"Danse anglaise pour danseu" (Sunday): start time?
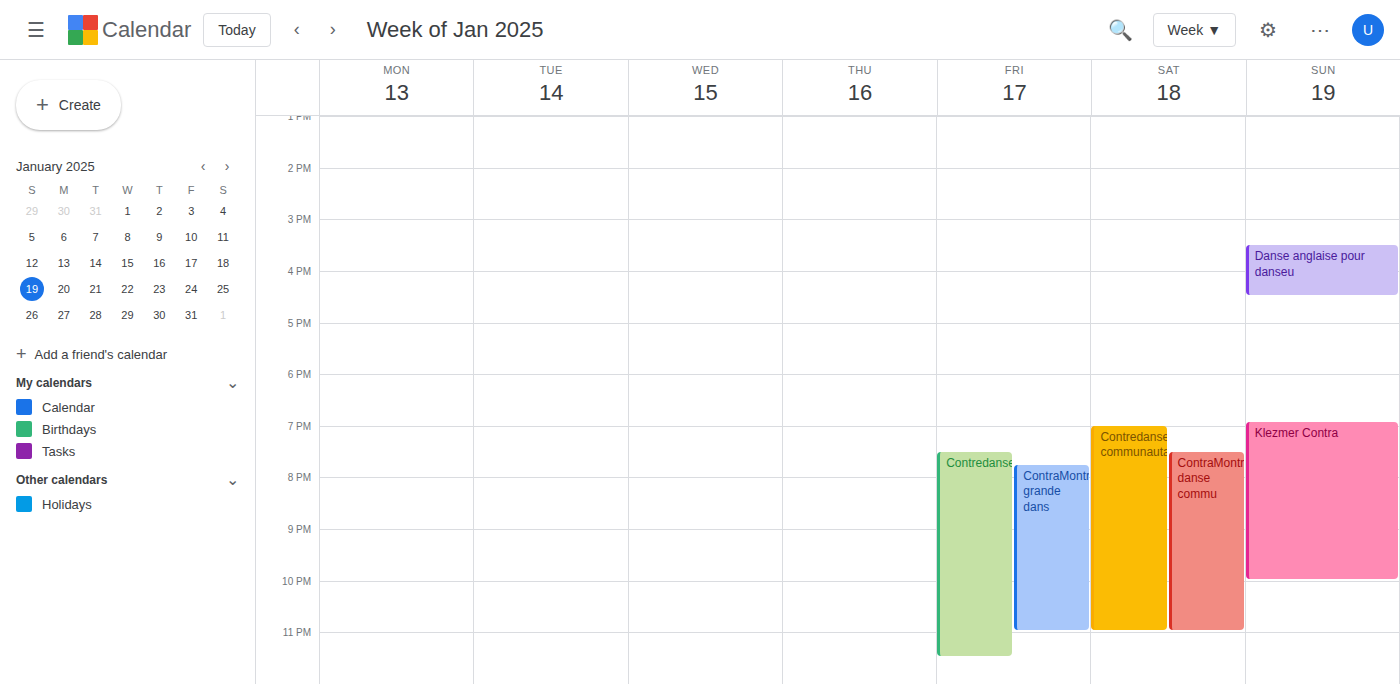
3:30 PM